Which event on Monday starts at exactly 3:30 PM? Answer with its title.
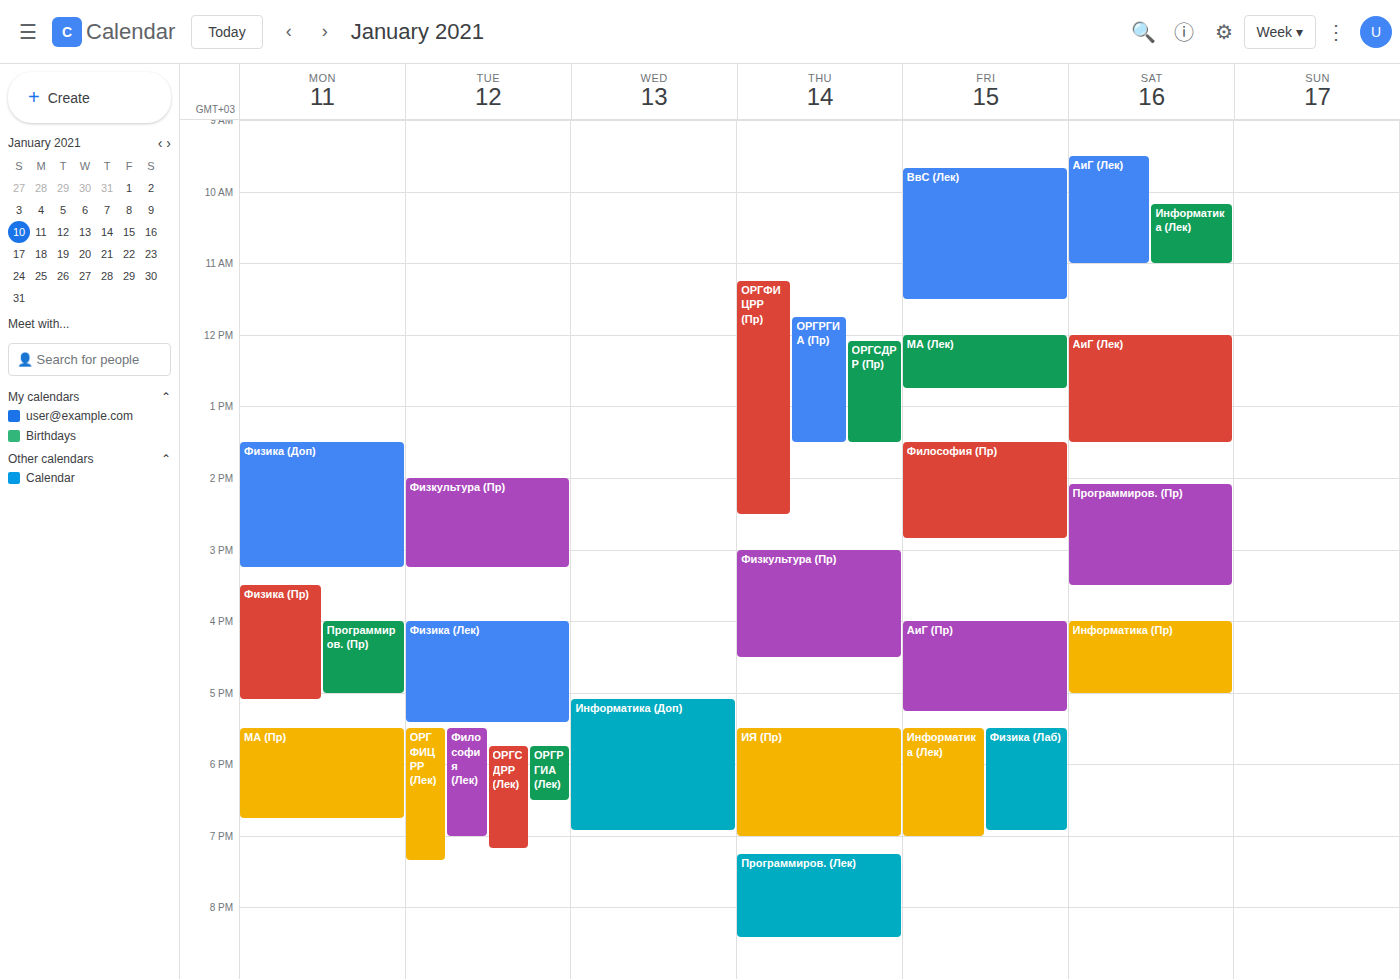
"Физика (Пр)"